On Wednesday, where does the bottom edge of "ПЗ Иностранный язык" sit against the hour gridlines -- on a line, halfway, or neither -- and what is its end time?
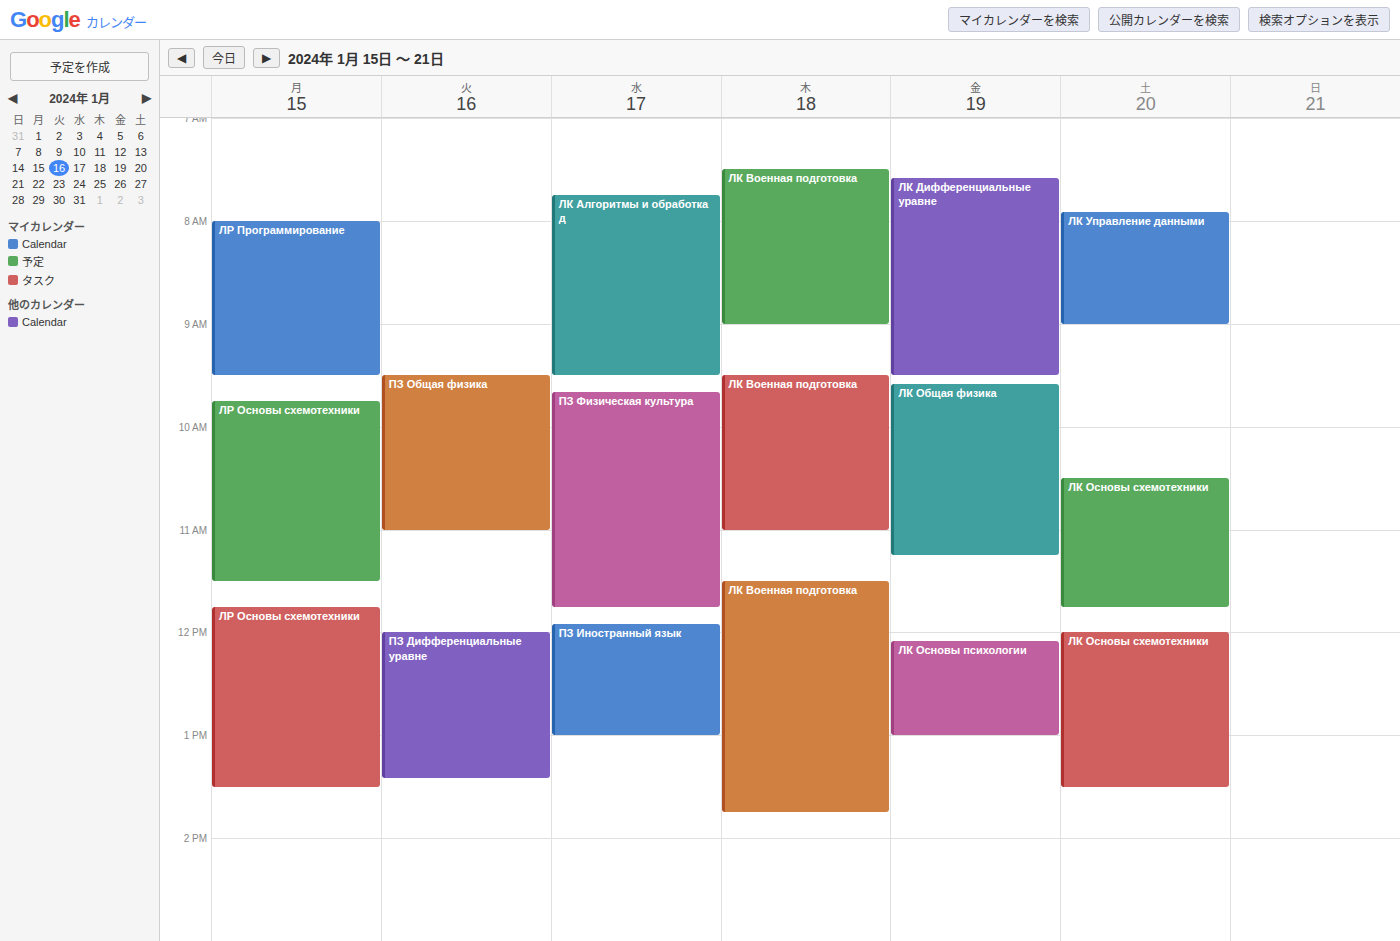
1:00 PM -- exactly on the 1 PM line.